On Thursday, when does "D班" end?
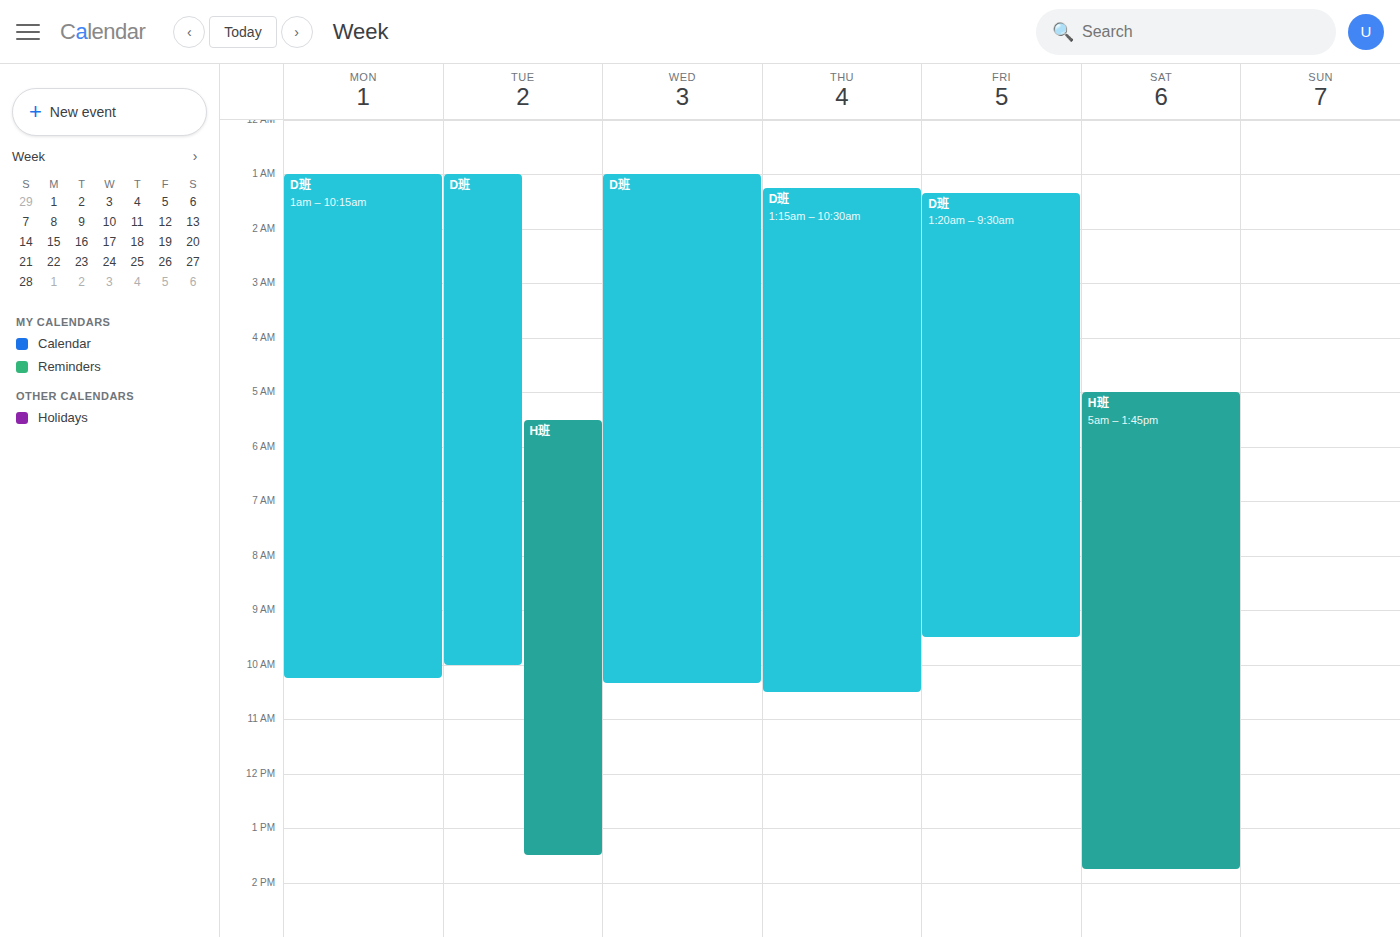
10:30 AM